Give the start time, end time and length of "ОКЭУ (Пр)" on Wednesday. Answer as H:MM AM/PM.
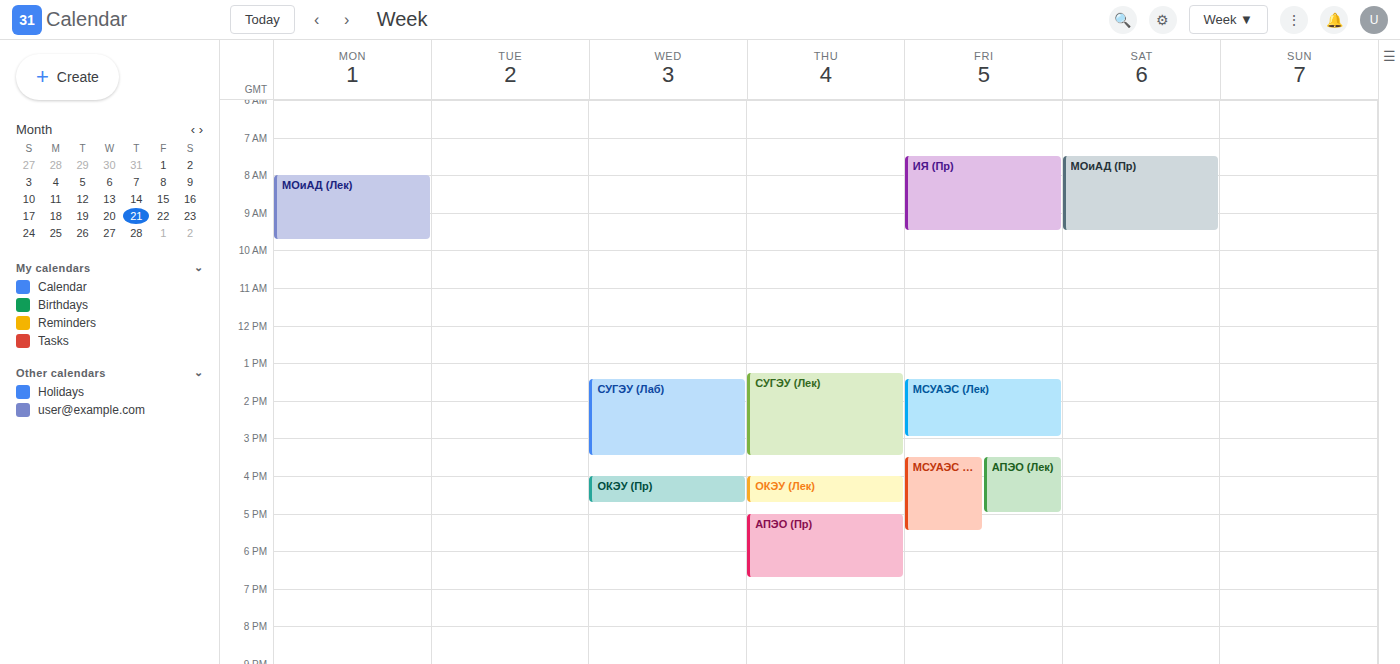
4:00 PM to 4:45 PM, 45 minutes